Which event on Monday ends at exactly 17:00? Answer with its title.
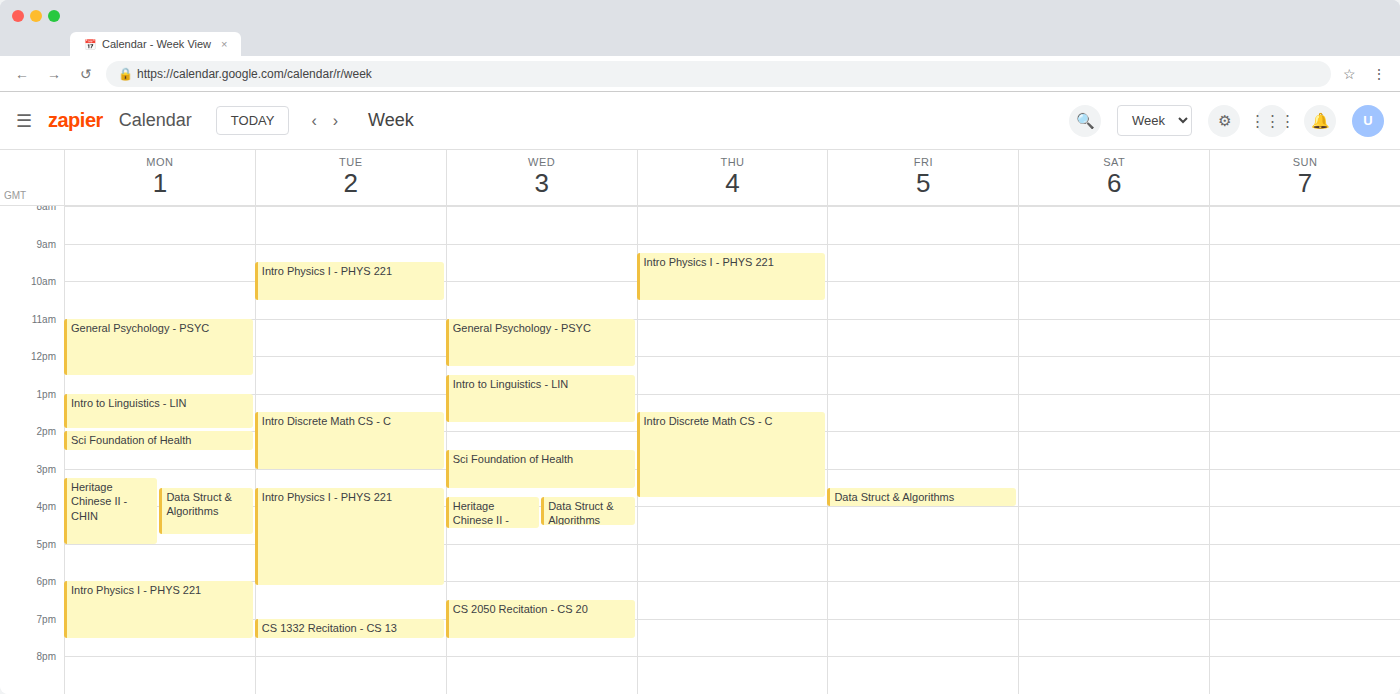
"Heritage Chinese II - CHIN"